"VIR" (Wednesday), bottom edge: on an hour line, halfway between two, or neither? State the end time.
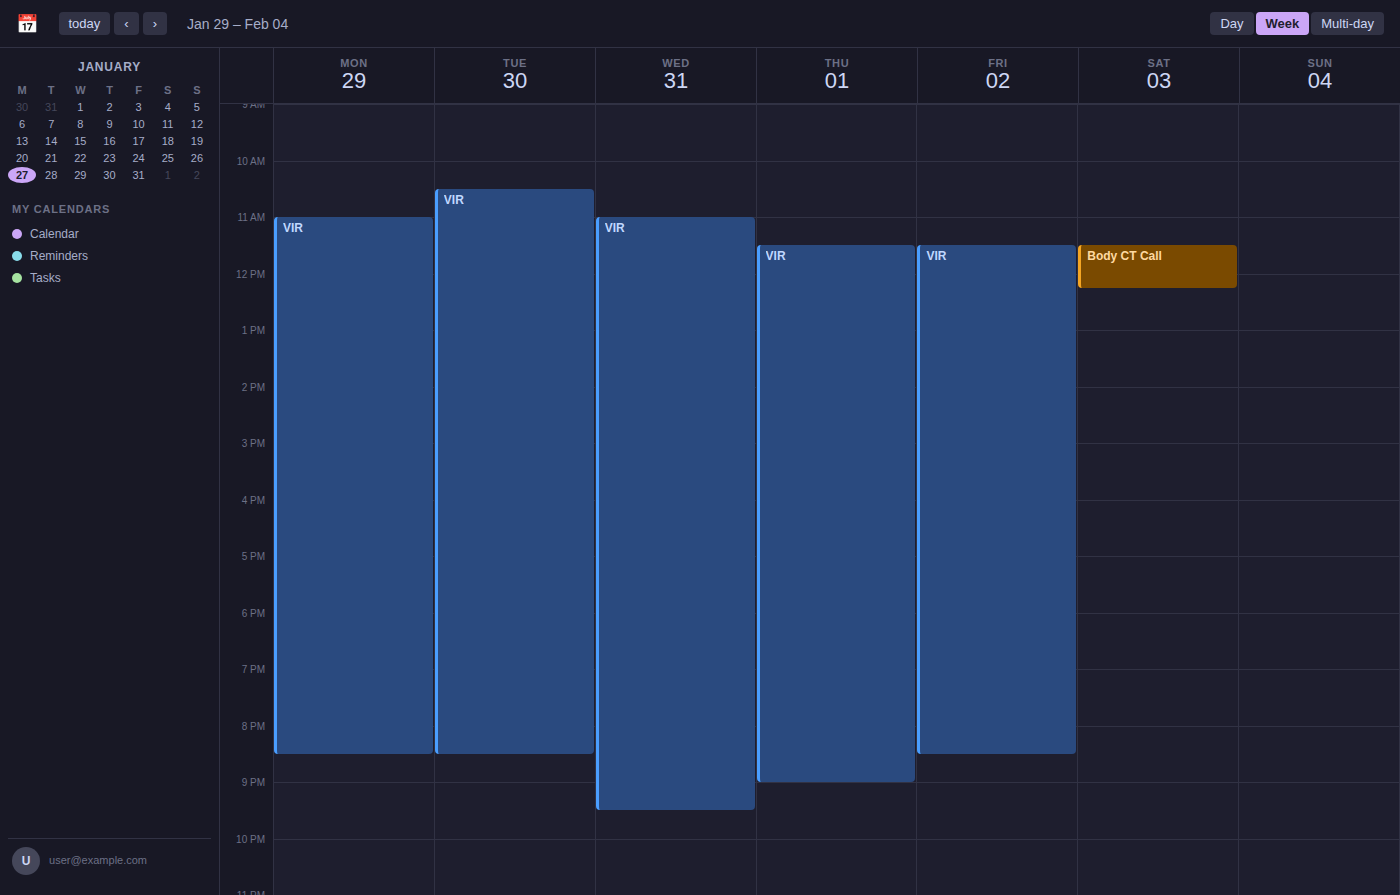
9:30 PM -- halfway between the 9 PM and 10 PM lines.